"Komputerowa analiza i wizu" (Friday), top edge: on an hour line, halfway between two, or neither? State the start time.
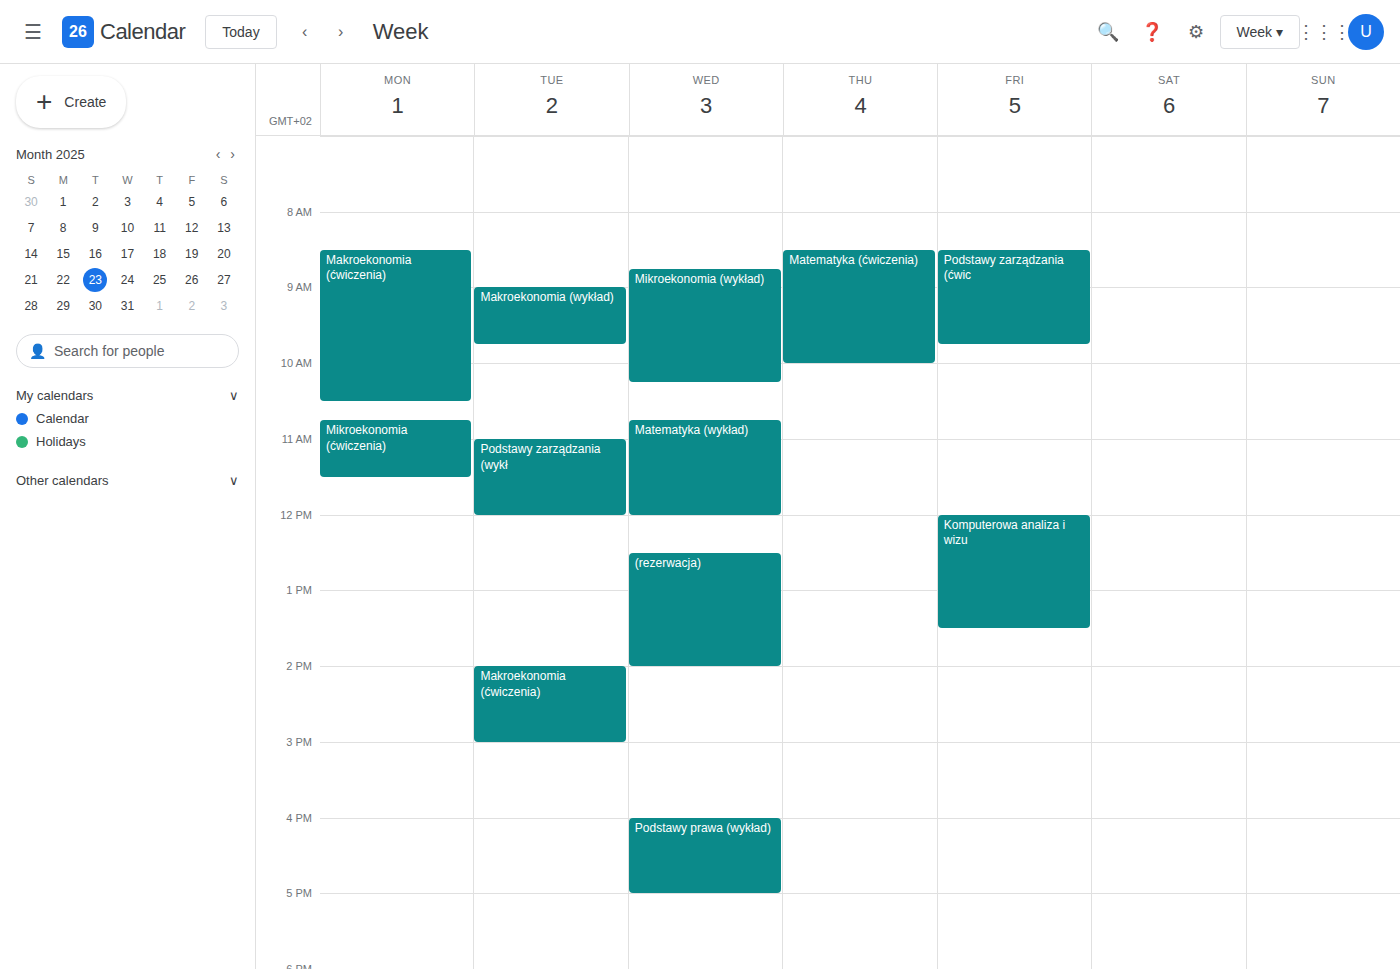
12:00 PM -- exactly on the 12 PM line.